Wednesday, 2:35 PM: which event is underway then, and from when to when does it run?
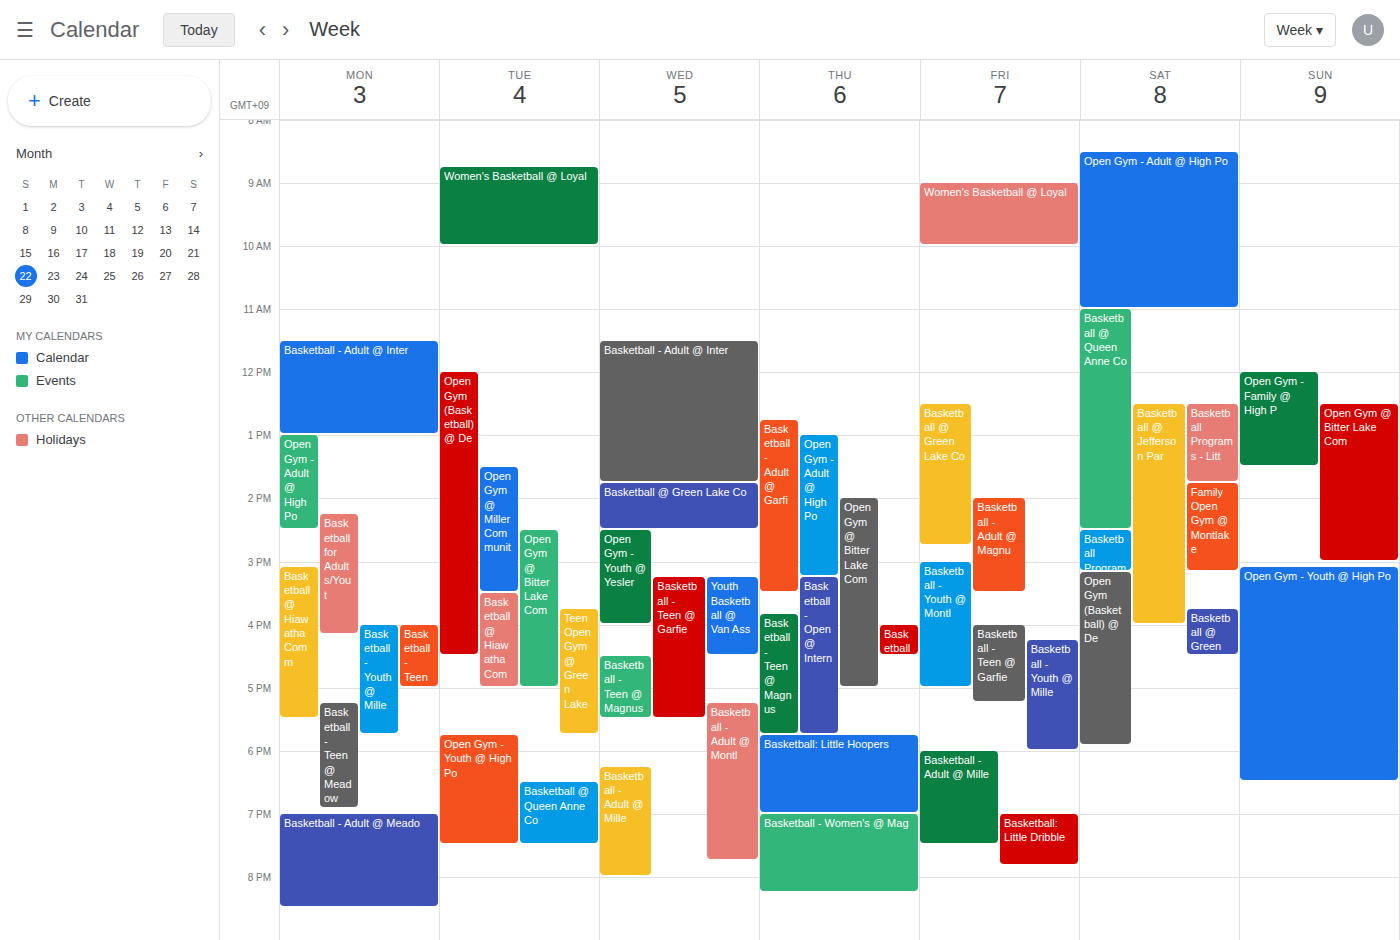
"Open Gym - Youth @ Yesler", 2:30 PM to 4:00 PM